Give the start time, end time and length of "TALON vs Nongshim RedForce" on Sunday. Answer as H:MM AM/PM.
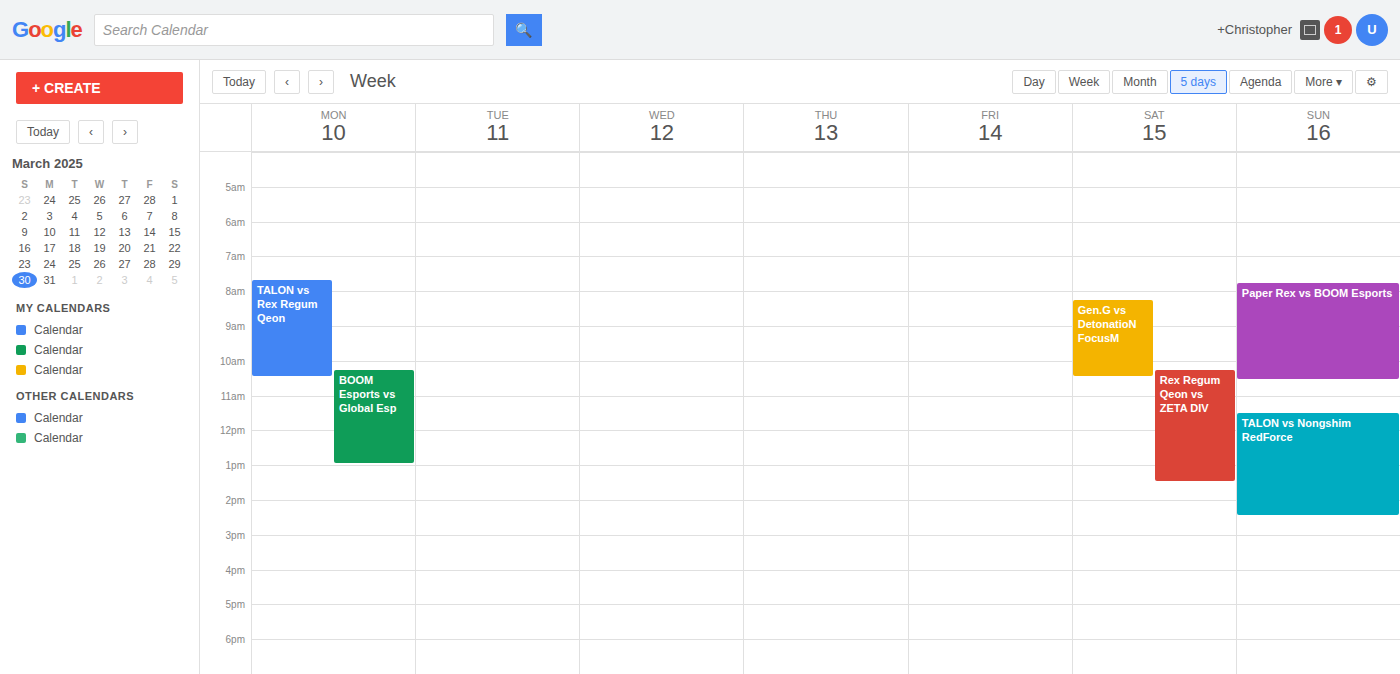
11:30 AM to 2:30 PM, 3 hours